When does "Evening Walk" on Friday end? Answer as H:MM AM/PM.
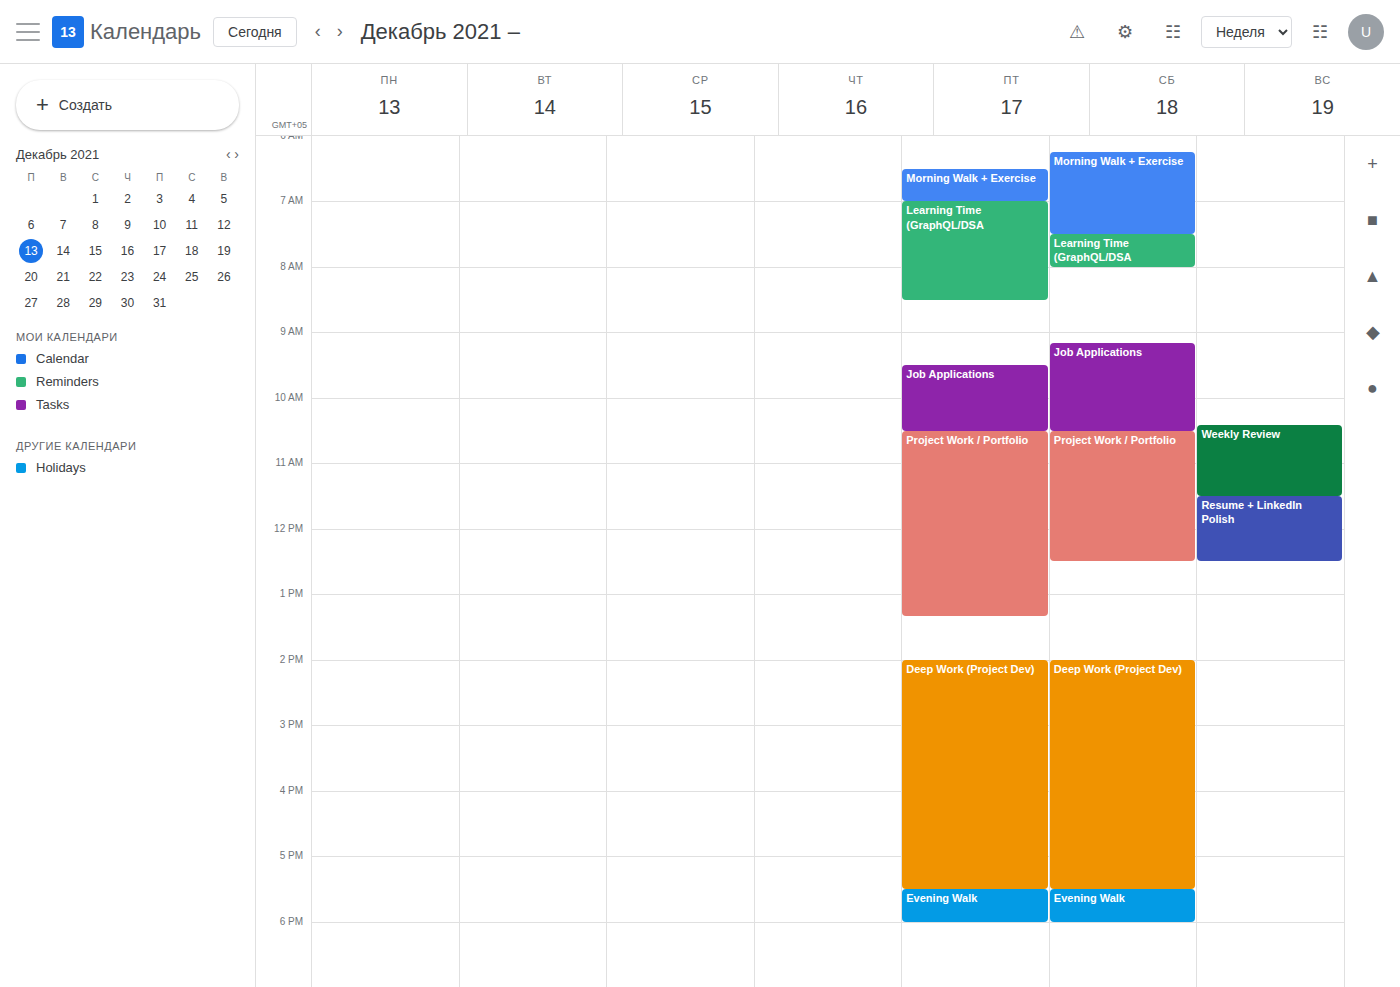
6:00 PM